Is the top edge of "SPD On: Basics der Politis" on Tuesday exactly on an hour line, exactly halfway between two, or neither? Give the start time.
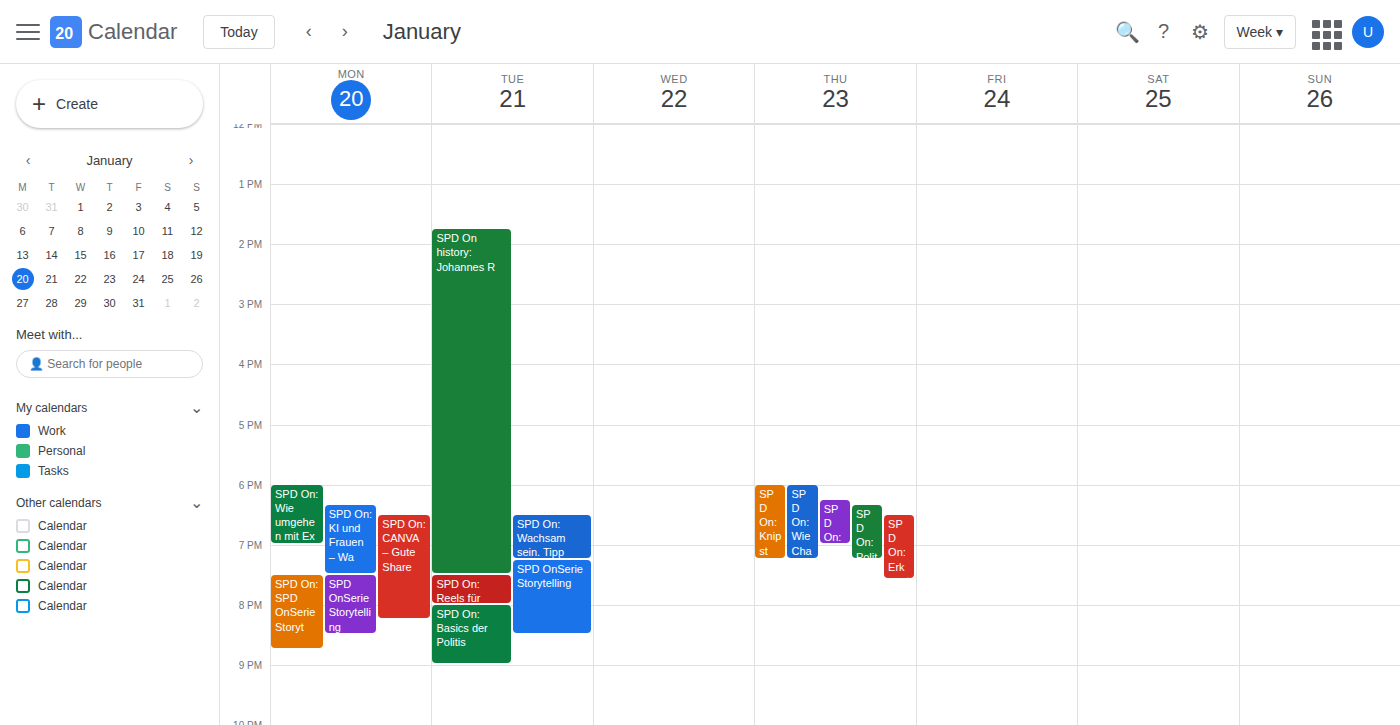
8:00 PM -- exactly on the 8 PM line.